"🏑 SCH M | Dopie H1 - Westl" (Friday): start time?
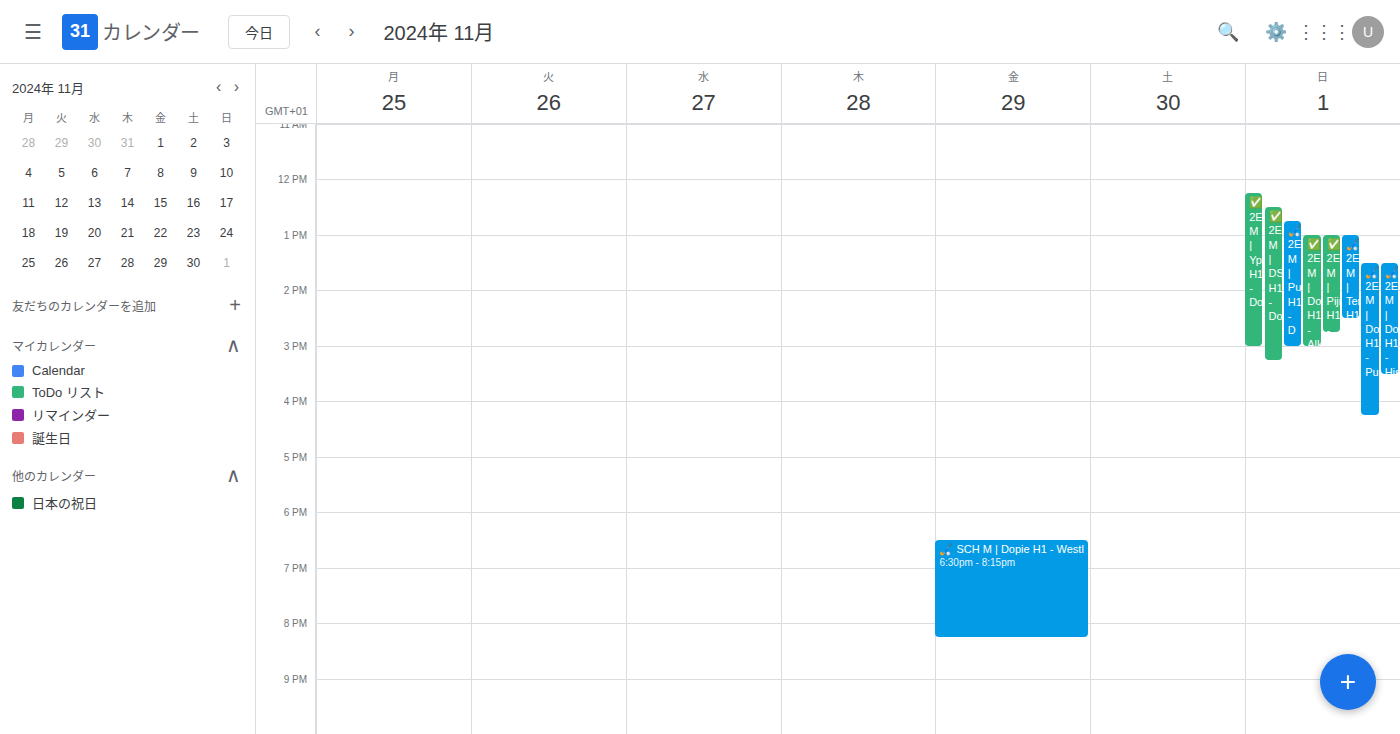
6:30 PM